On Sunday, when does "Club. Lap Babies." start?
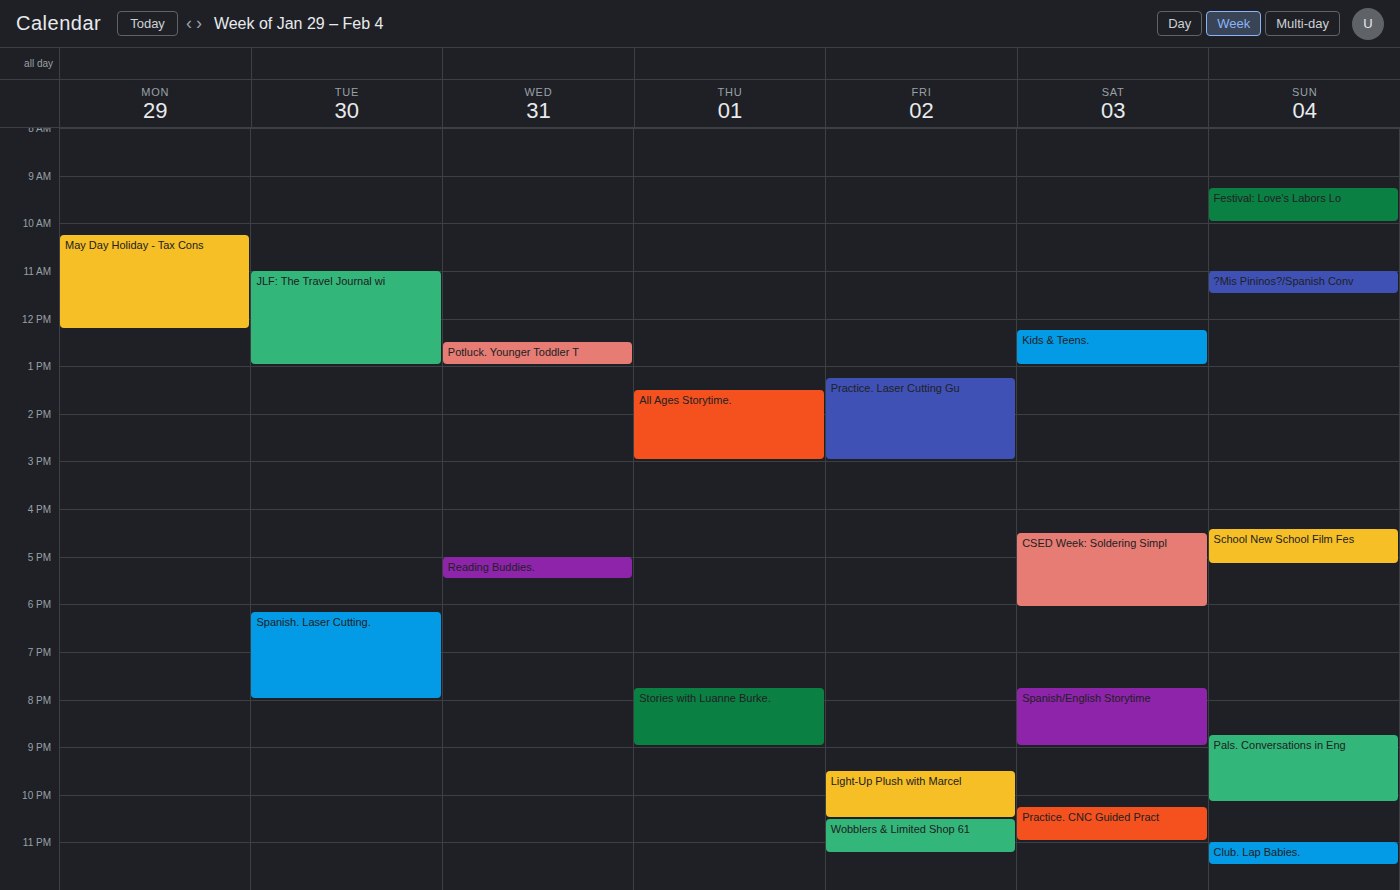
11:00 PM